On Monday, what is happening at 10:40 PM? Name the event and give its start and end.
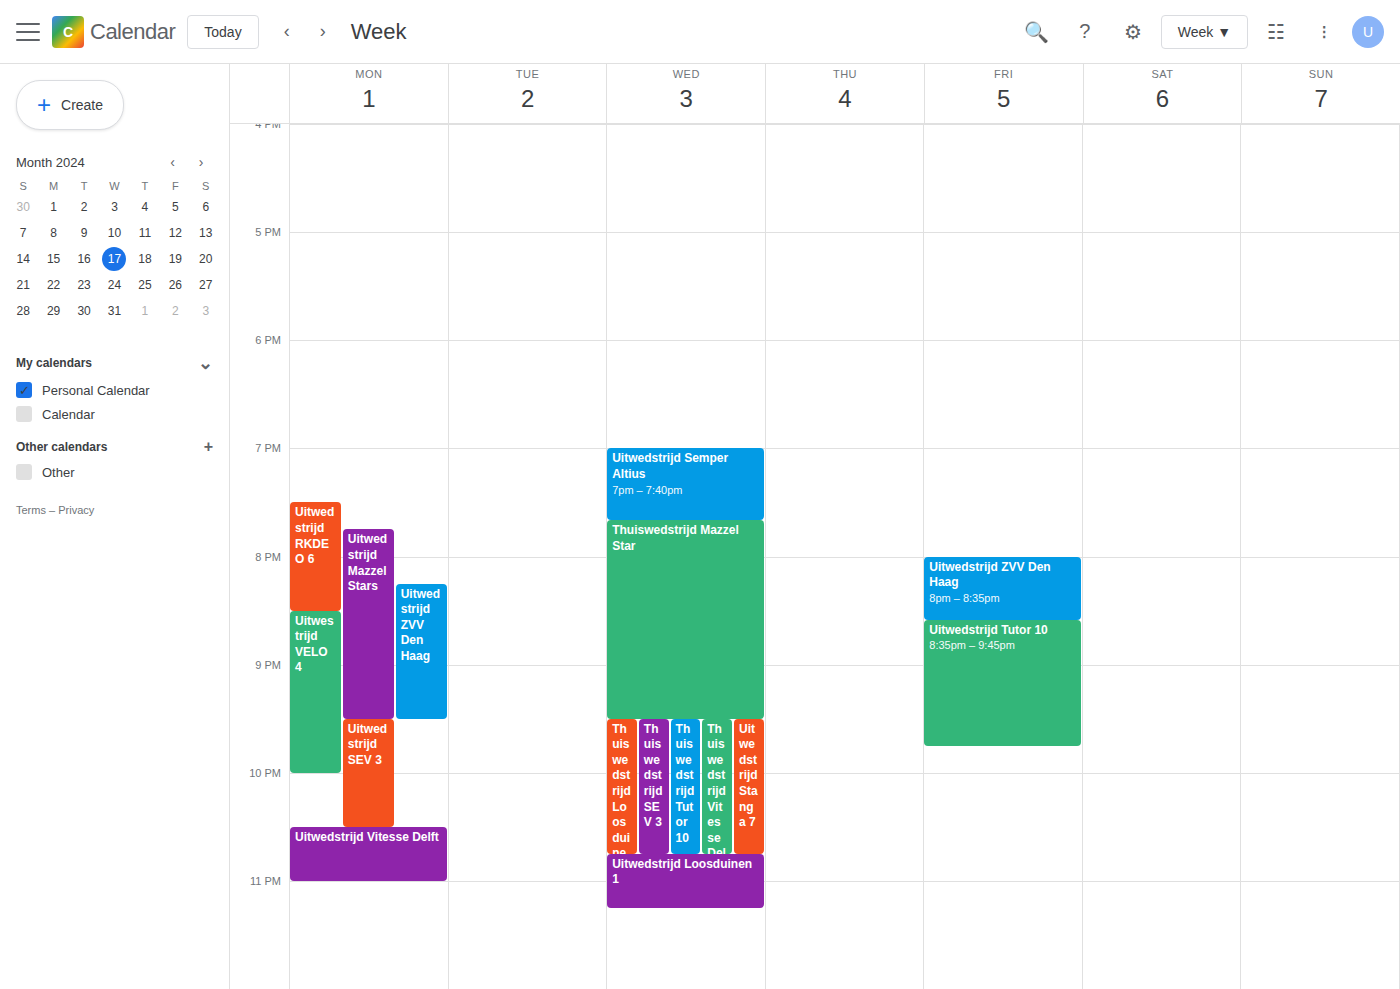
"Uitwedstrijd Vitesse Delft", 10:30 PM to 11:00 PM